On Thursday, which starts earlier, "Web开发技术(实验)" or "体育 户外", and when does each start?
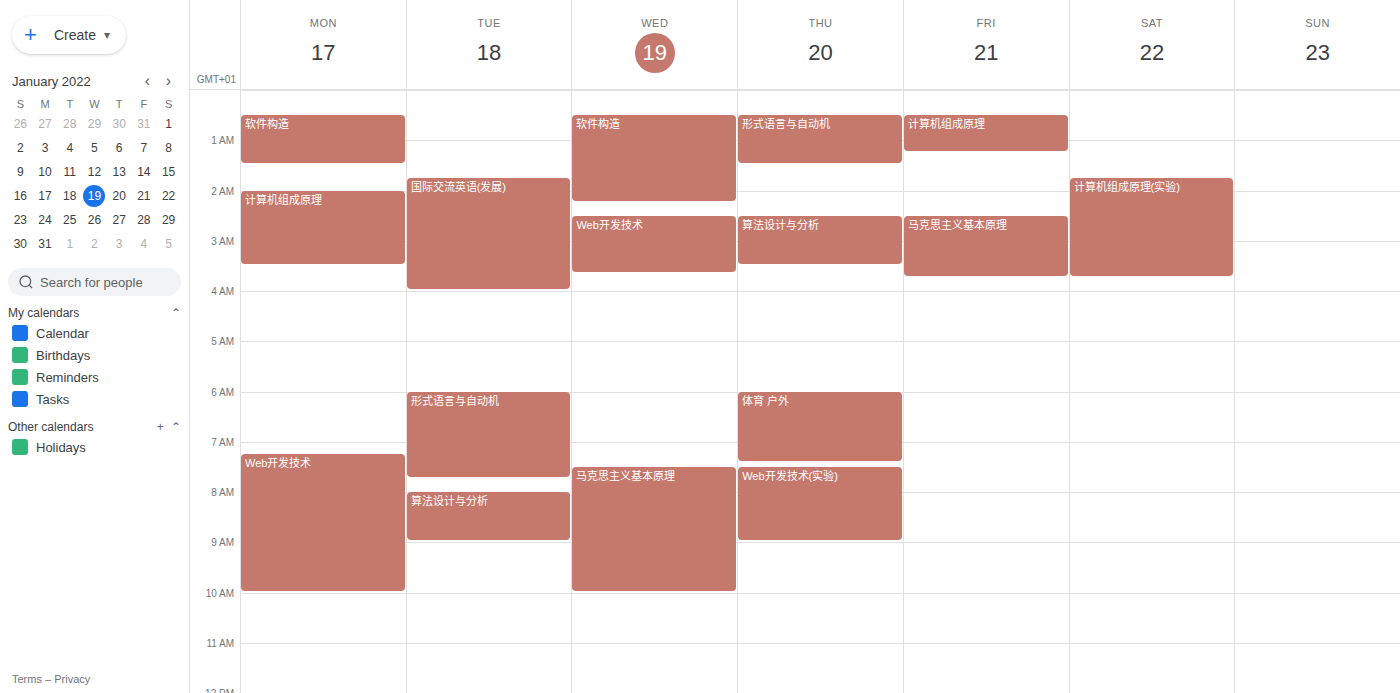
"体育 户外" 6:00 AM; "Web开发技术(实验)" 7:30 AM.